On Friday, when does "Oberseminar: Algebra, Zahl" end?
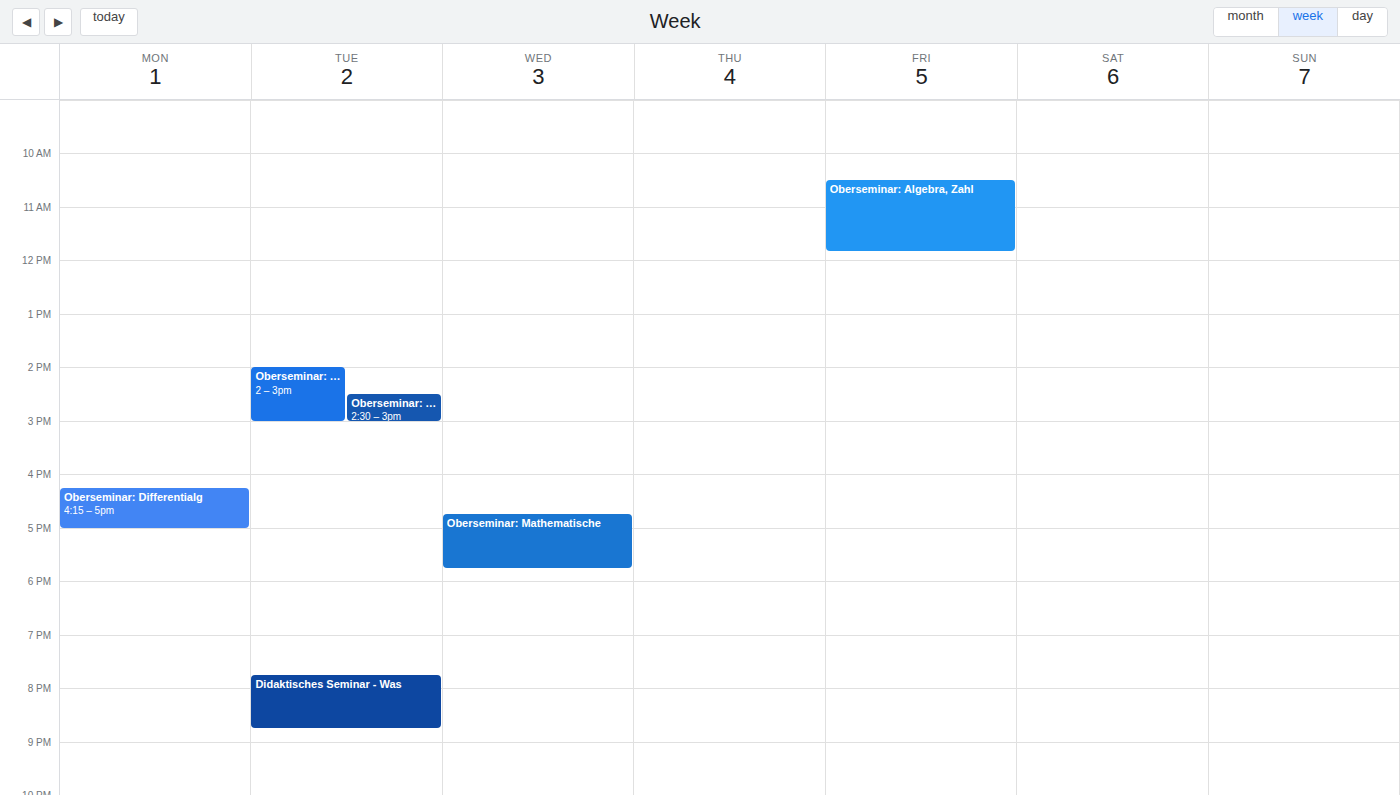
11:50